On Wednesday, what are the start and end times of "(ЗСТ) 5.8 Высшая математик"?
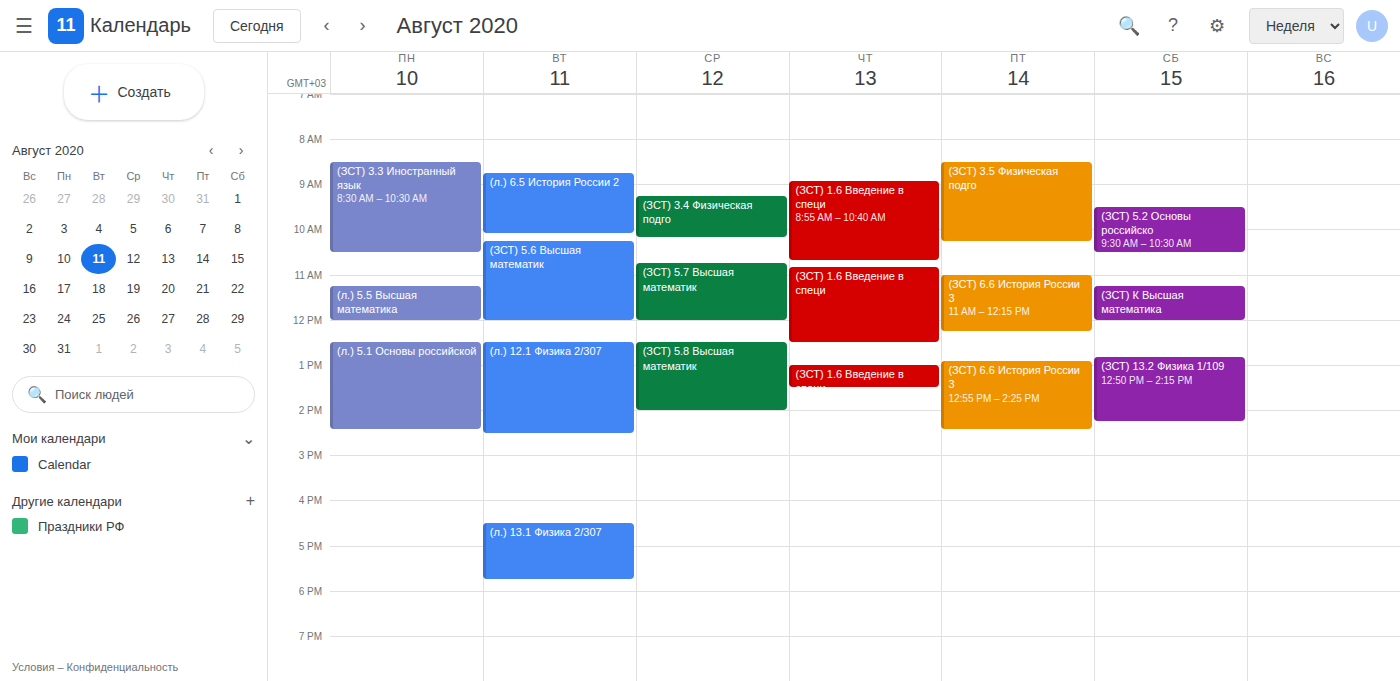
12:30 PM to 2:00 PM